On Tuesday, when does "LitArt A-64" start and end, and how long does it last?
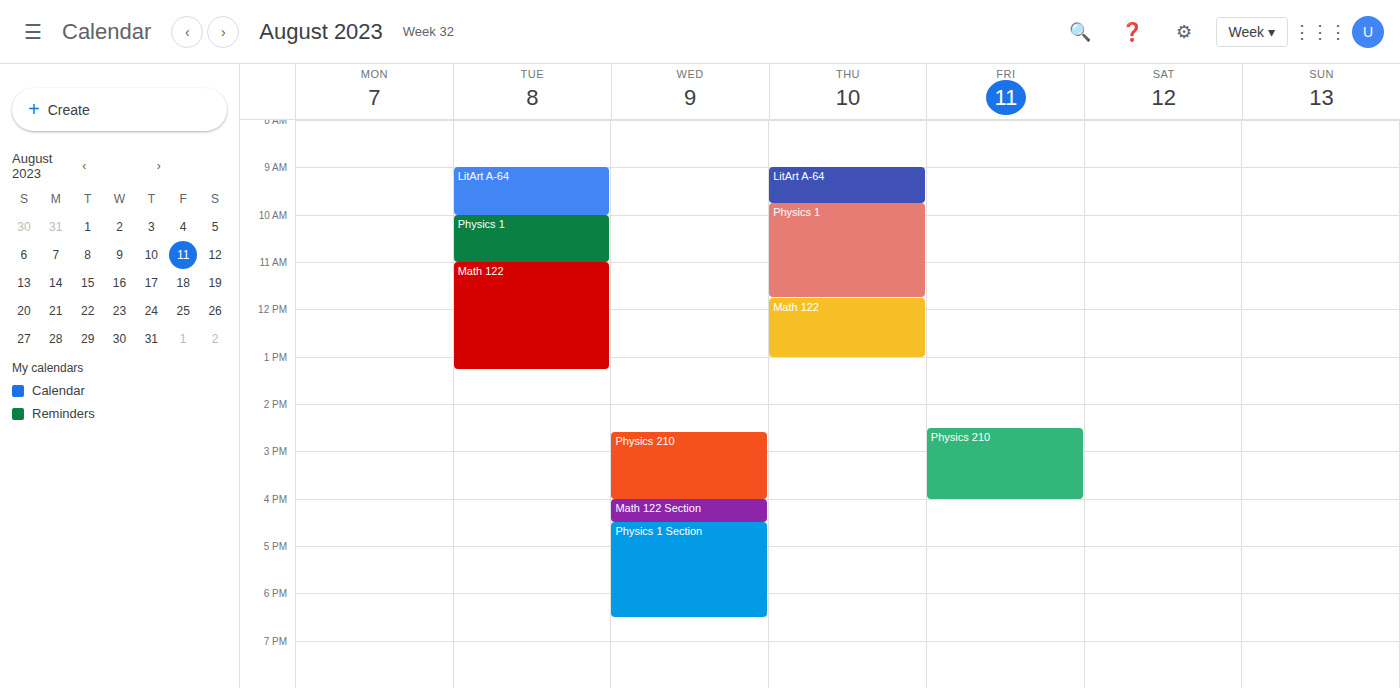
09:00 to 10:00, 1 hour